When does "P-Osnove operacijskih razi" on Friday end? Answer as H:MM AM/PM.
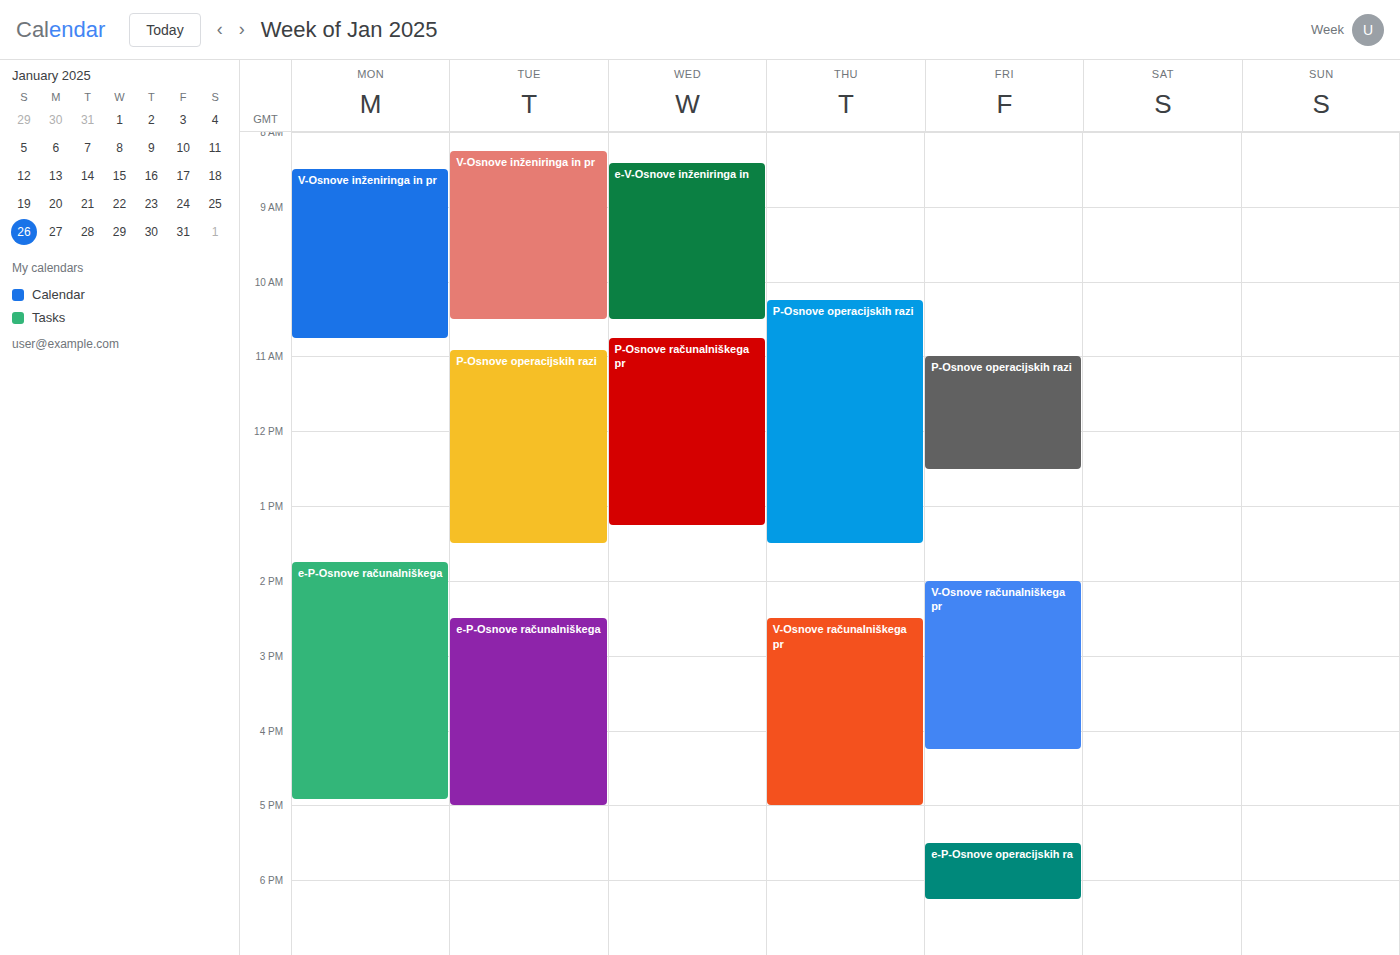
12:30 PM